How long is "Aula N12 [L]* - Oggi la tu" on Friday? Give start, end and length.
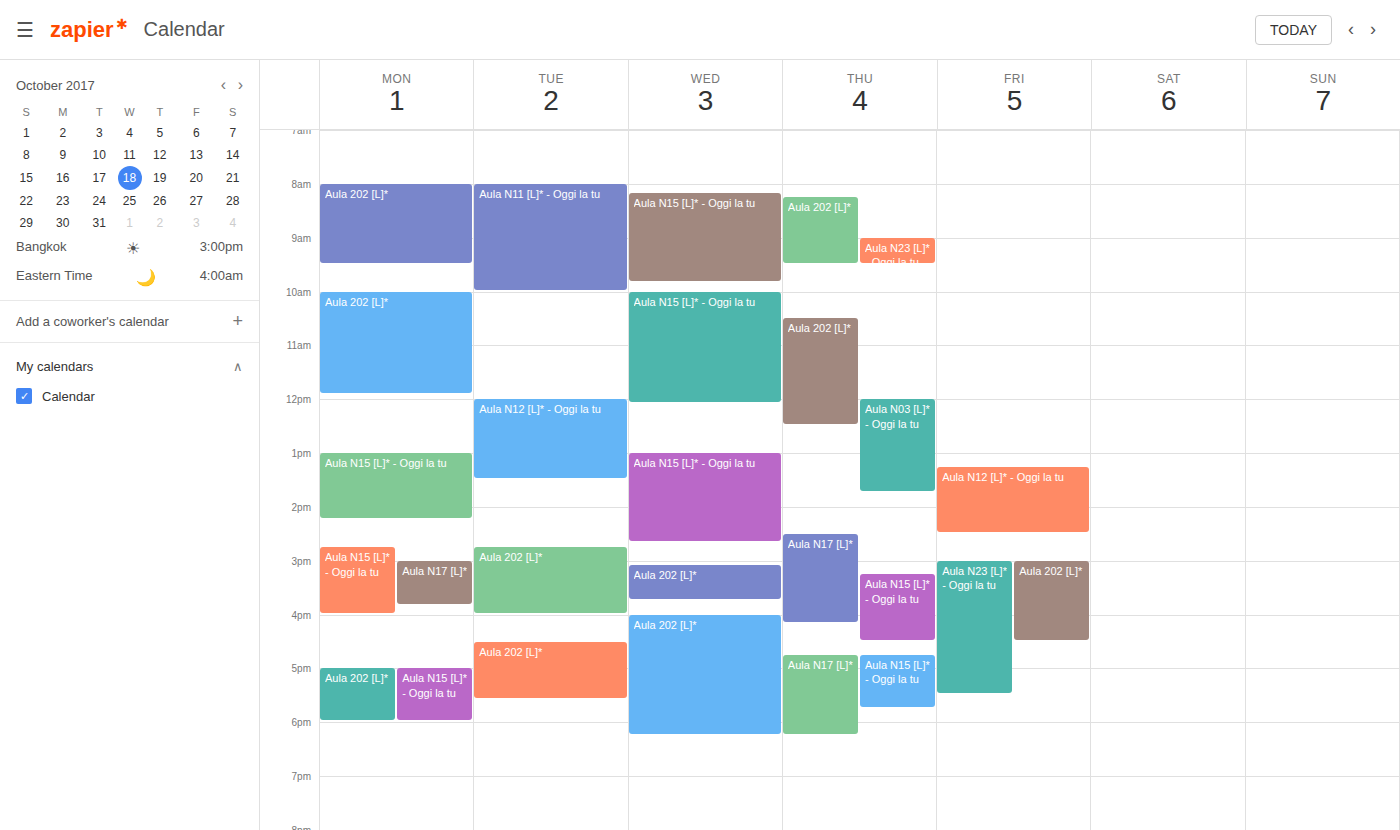
1:15 PM to 2:30 PM, 1 hour 15 minutes